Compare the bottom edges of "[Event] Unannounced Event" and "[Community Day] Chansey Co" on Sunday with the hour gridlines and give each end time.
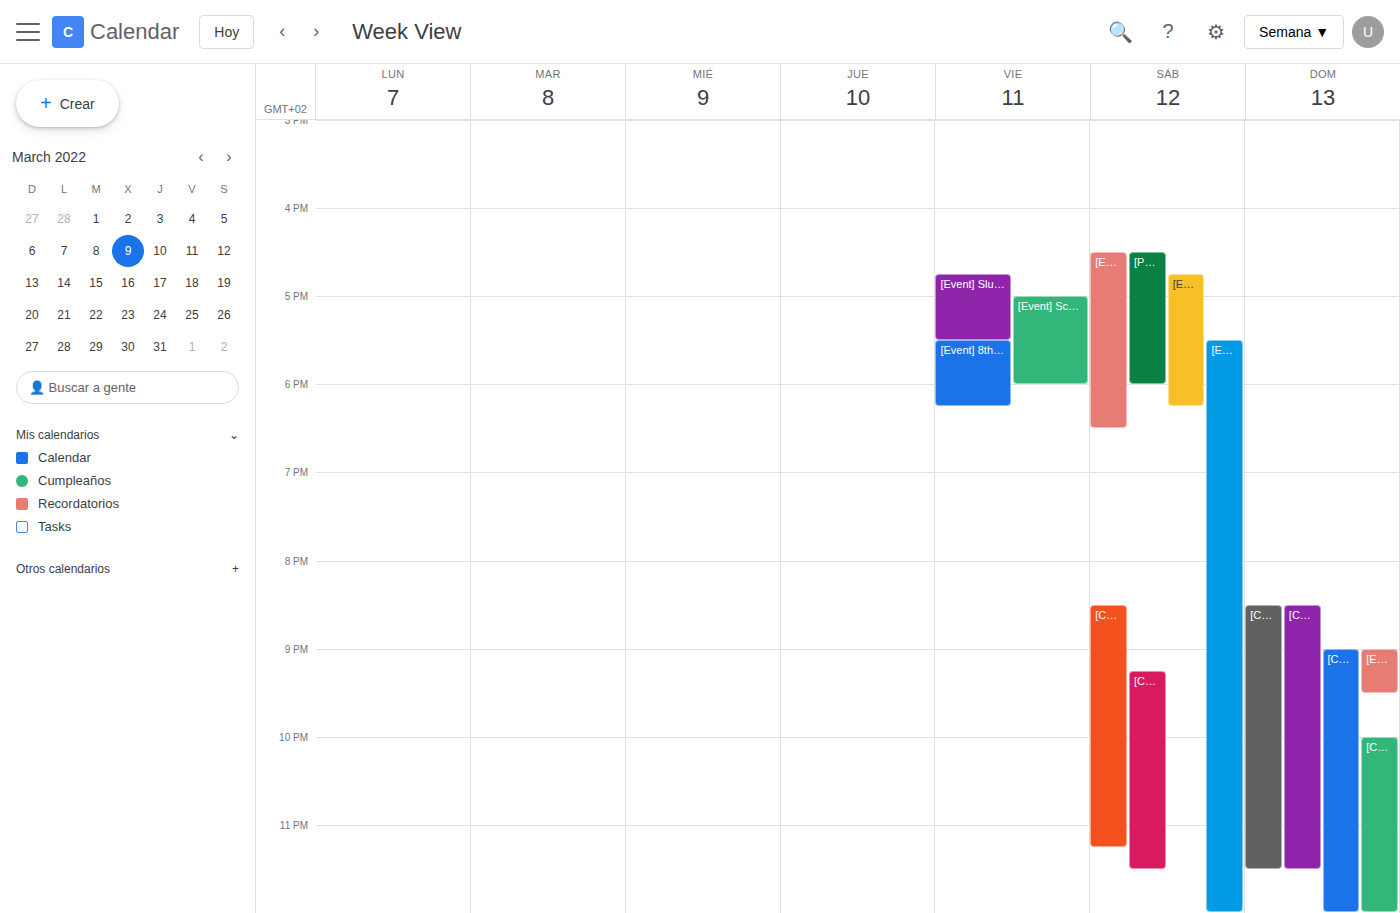
"[Event] Unannounced Event": 9:30 PM, halfway between the 9 PM and 10 PM lines. "[Community Day] Chansey Co": 11:30 PM, halfway between the 11 PM and 12 AM lines.